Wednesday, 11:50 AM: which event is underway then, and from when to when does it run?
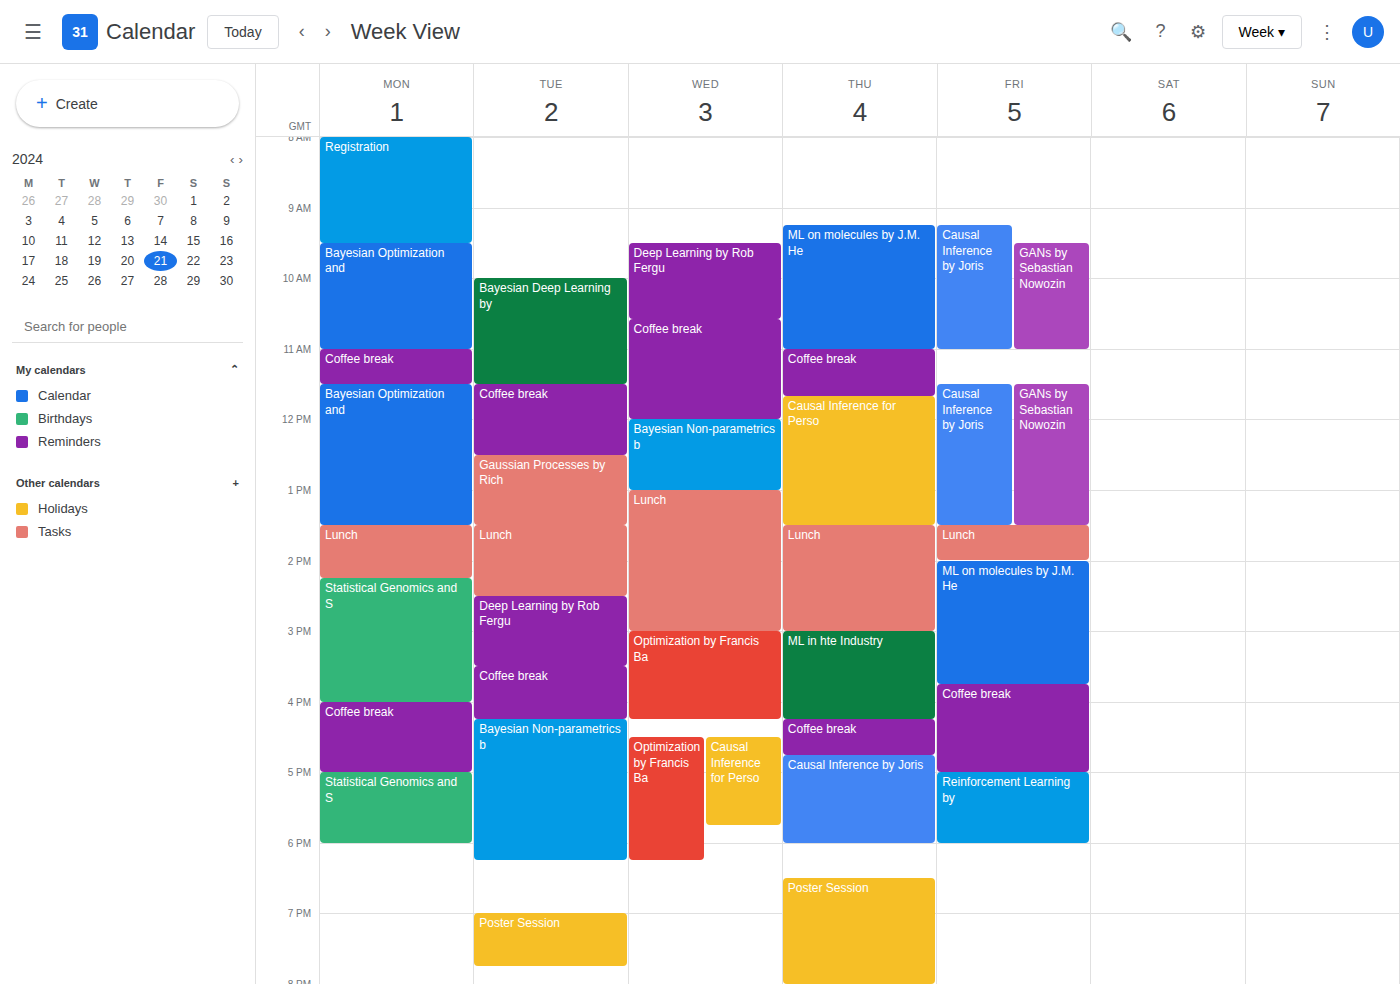
"Coffee break", 10:35 AM to 12:00 PM